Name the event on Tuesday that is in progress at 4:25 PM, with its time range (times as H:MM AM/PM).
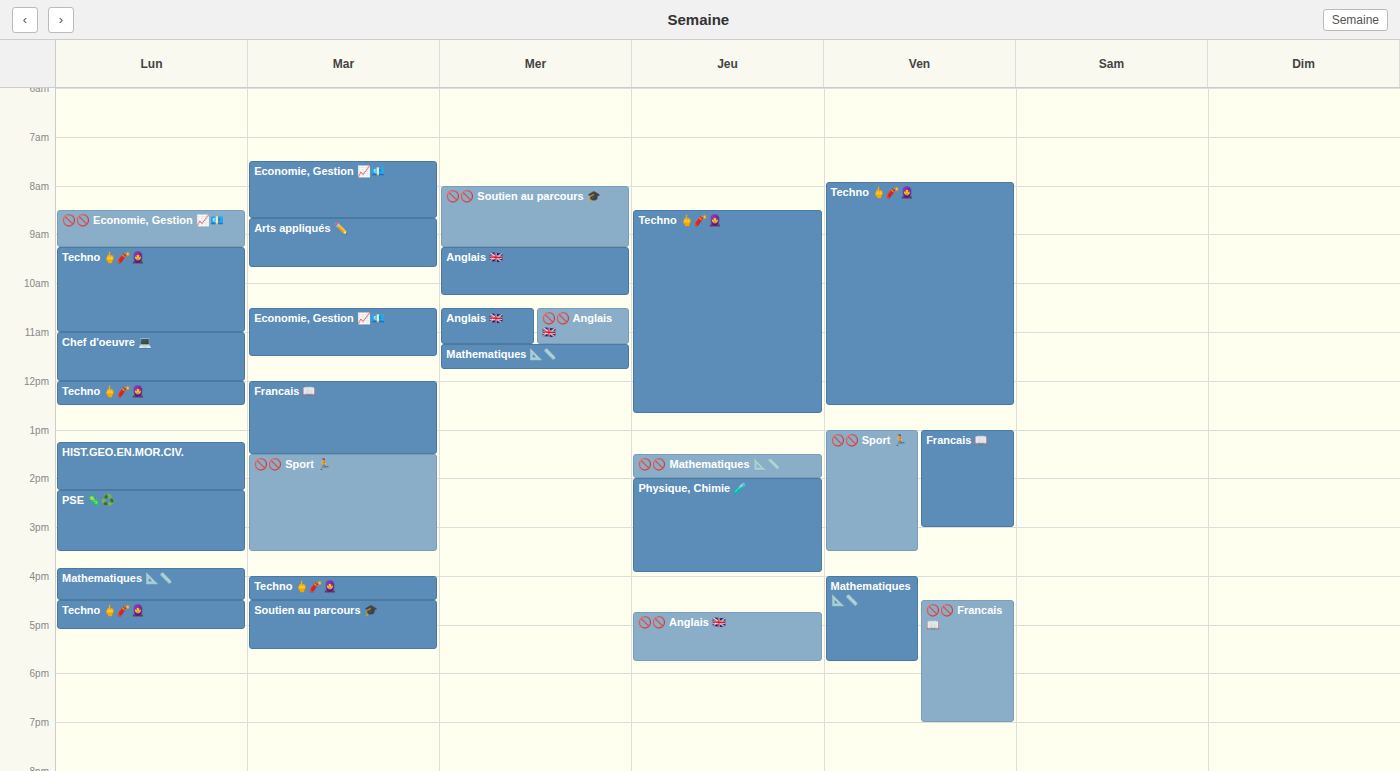
"Techno 🖕🧨🧕", 4:00 PM to 4:30 PM